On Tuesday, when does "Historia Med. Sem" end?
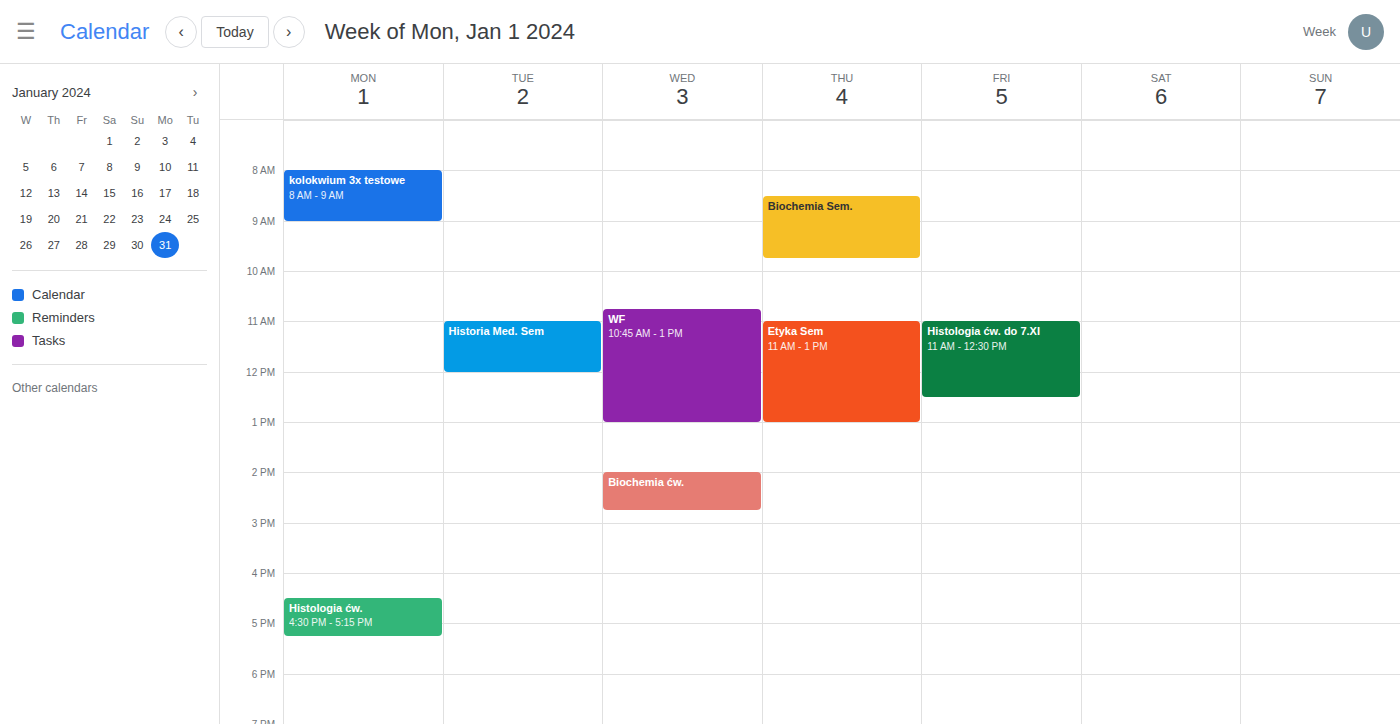
12:00 PM